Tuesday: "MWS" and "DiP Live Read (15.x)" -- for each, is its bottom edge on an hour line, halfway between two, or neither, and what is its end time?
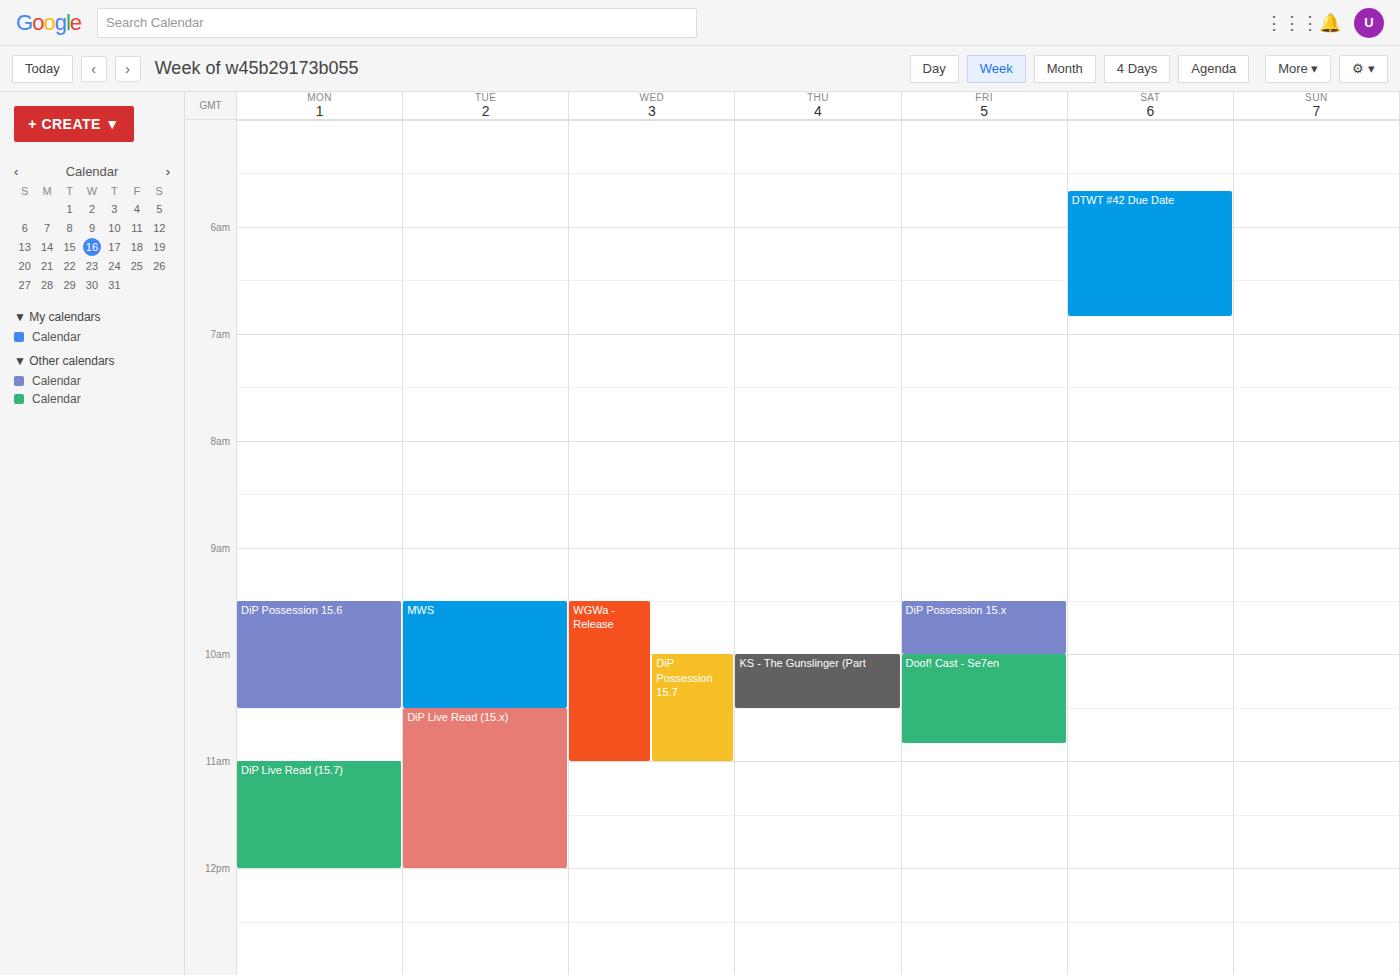
"MWS": 10:30 AM, halfway between the 10 AM and 11 AM lines. "DiP Live Read (15.x)": 12:00 PM, exactly on the 12 PM line.